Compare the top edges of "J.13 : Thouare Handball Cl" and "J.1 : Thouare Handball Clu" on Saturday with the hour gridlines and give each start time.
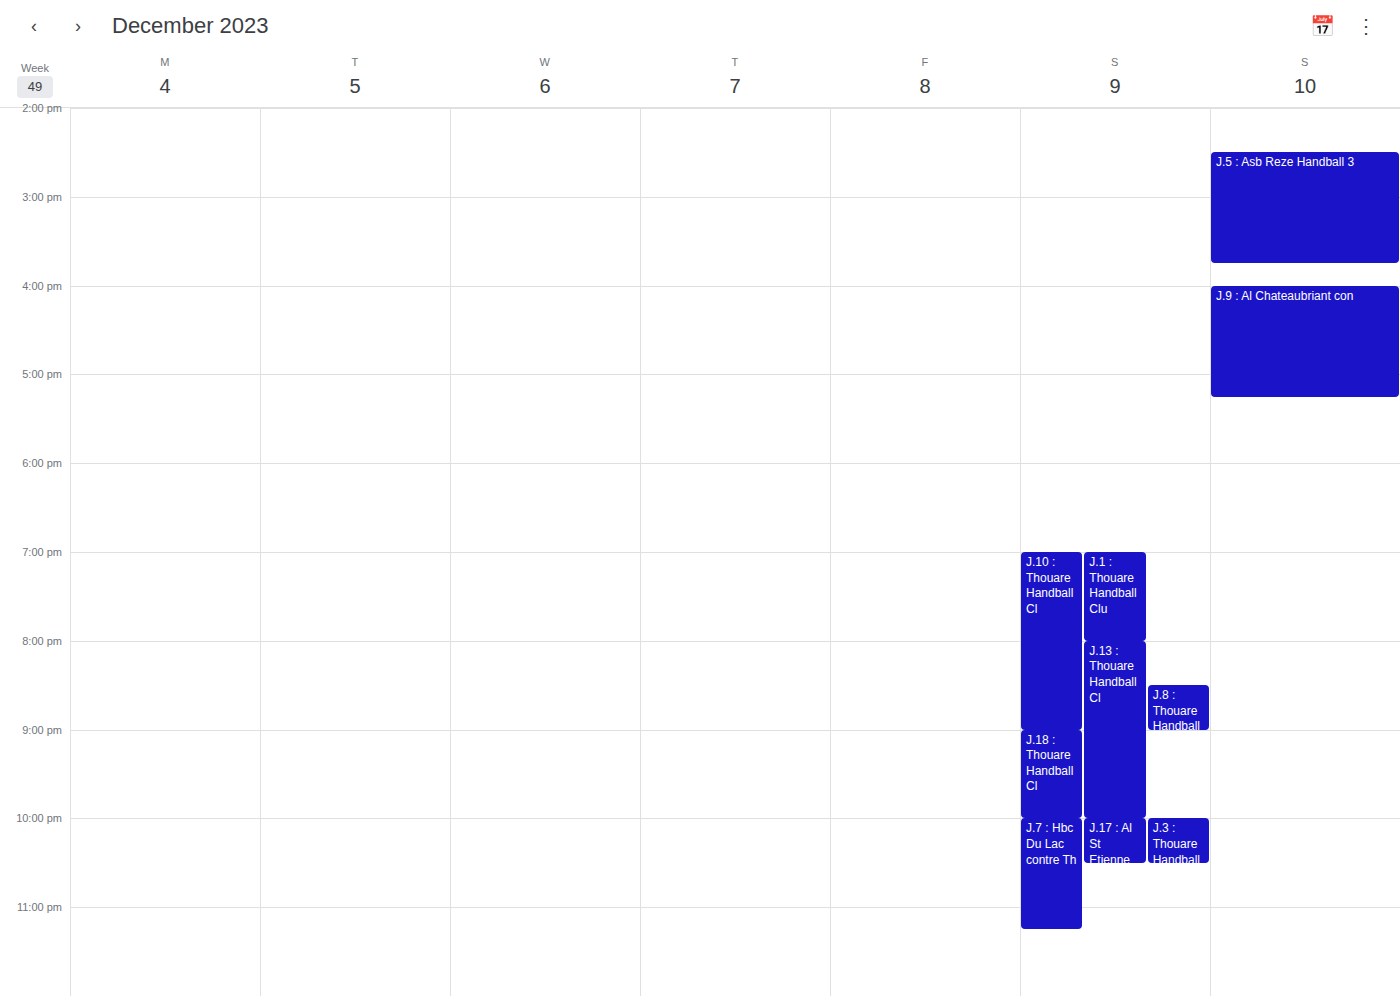
"J.13 : Thouare Handball Cl": 20:00, exactly on the 20:00 line. "J.1 : Thouare Handball Clu": 19:00, exactly on the 19:00 line.